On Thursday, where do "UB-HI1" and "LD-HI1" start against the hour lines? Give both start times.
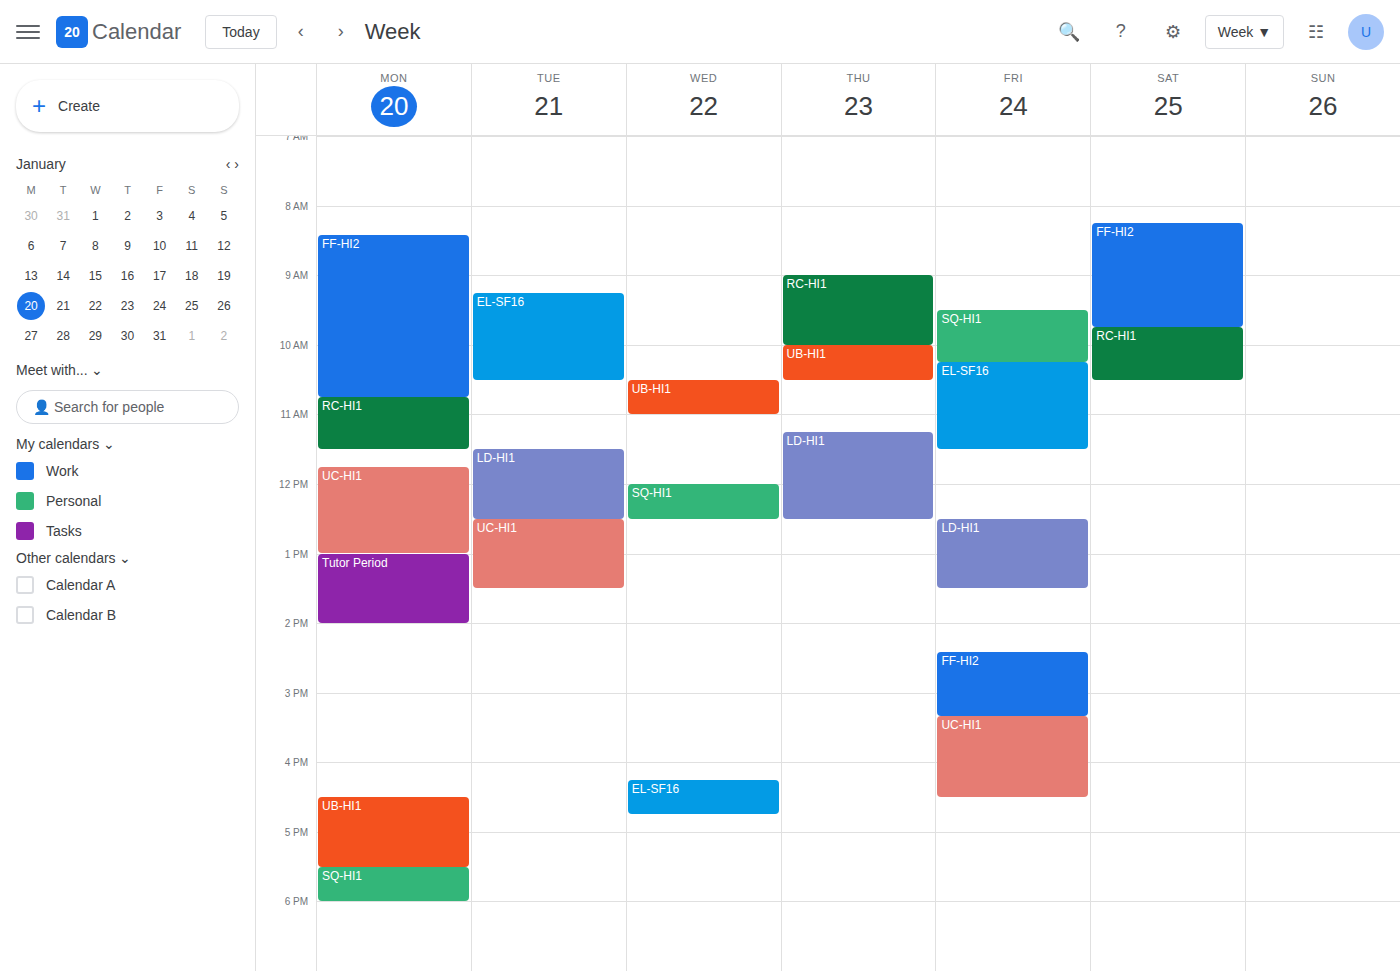
"UB-HI1": 10:00 AM, exactly on the 10 AM line. "LD-HI1": 11:15 AM, neither: a quarter of the way from the 11 AM line to the 12 PM line.